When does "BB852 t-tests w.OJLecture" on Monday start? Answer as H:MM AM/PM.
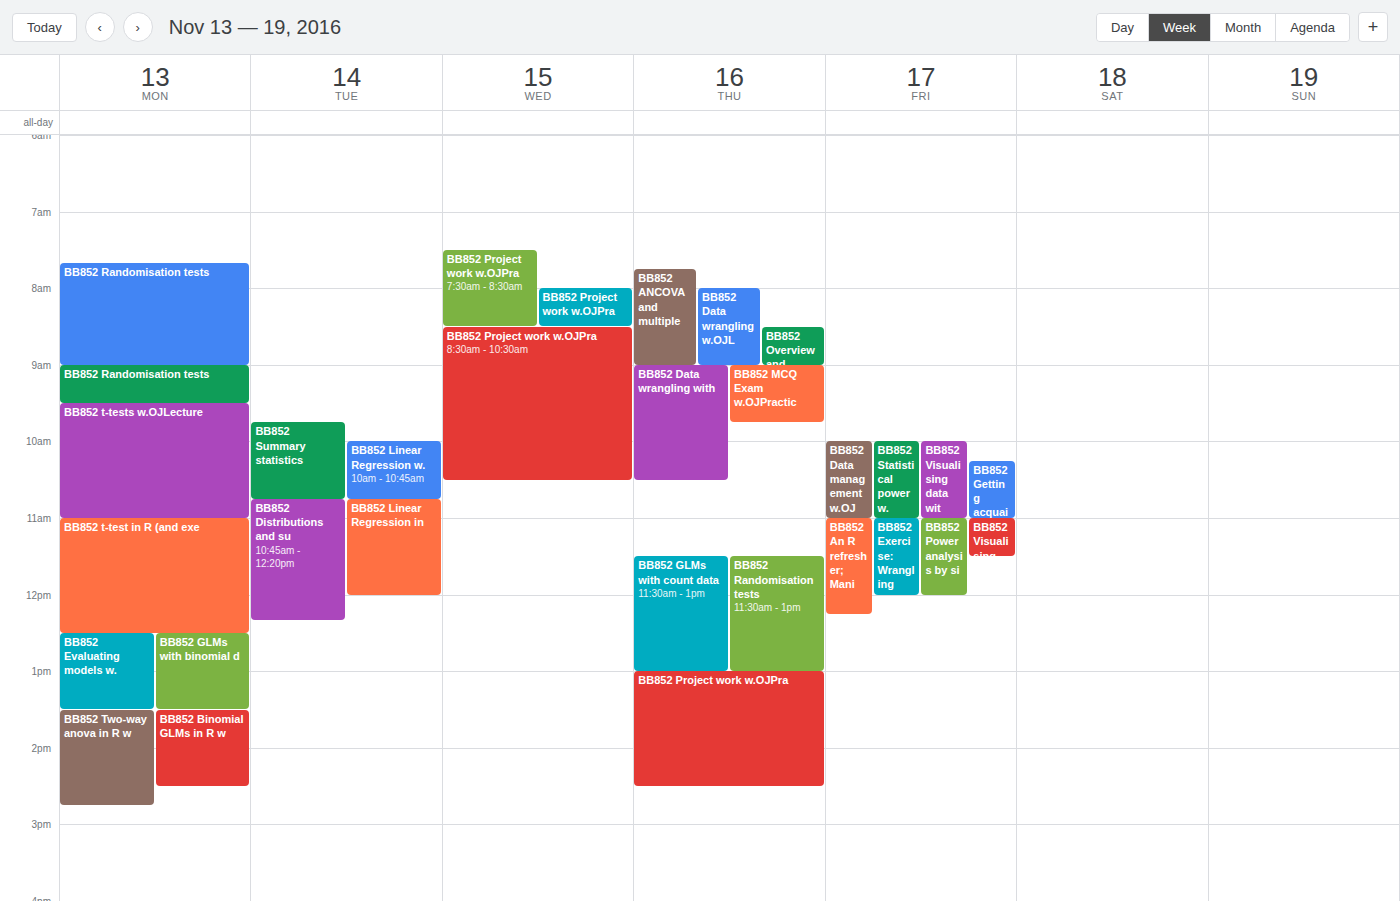
9:30 AM